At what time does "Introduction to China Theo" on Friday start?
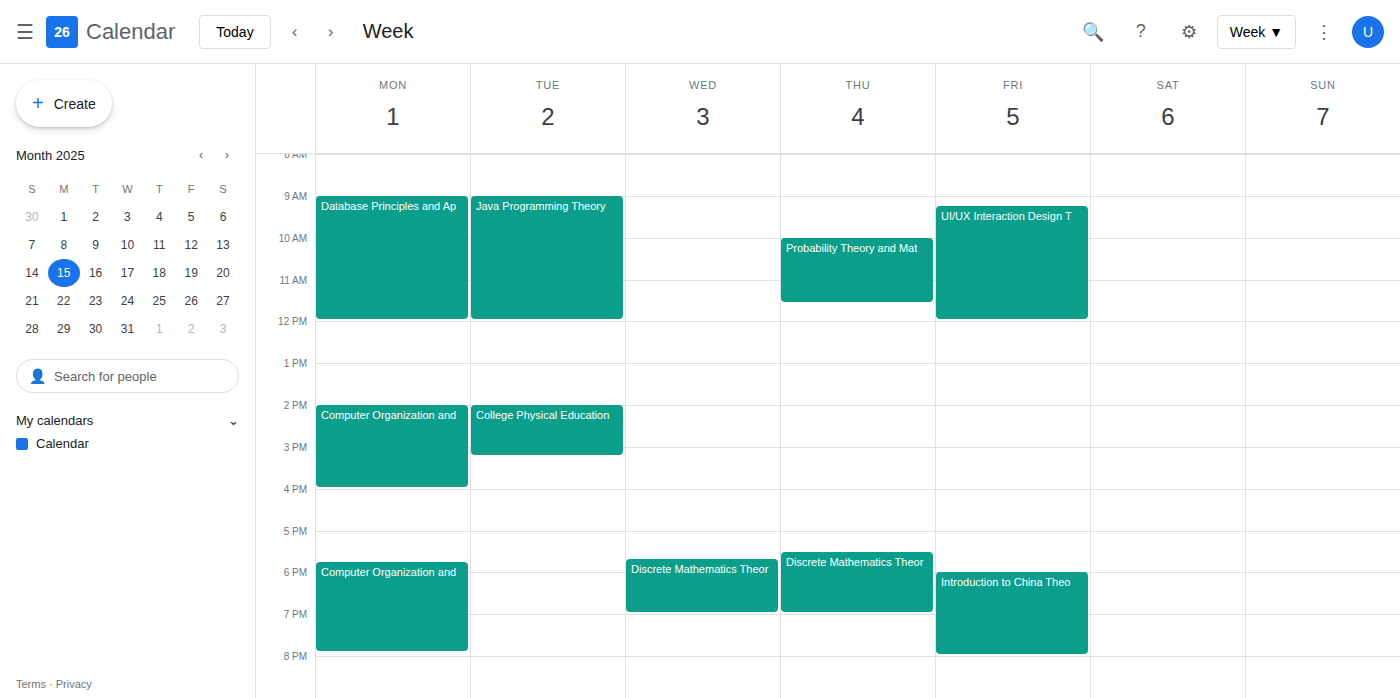
6:00 PM